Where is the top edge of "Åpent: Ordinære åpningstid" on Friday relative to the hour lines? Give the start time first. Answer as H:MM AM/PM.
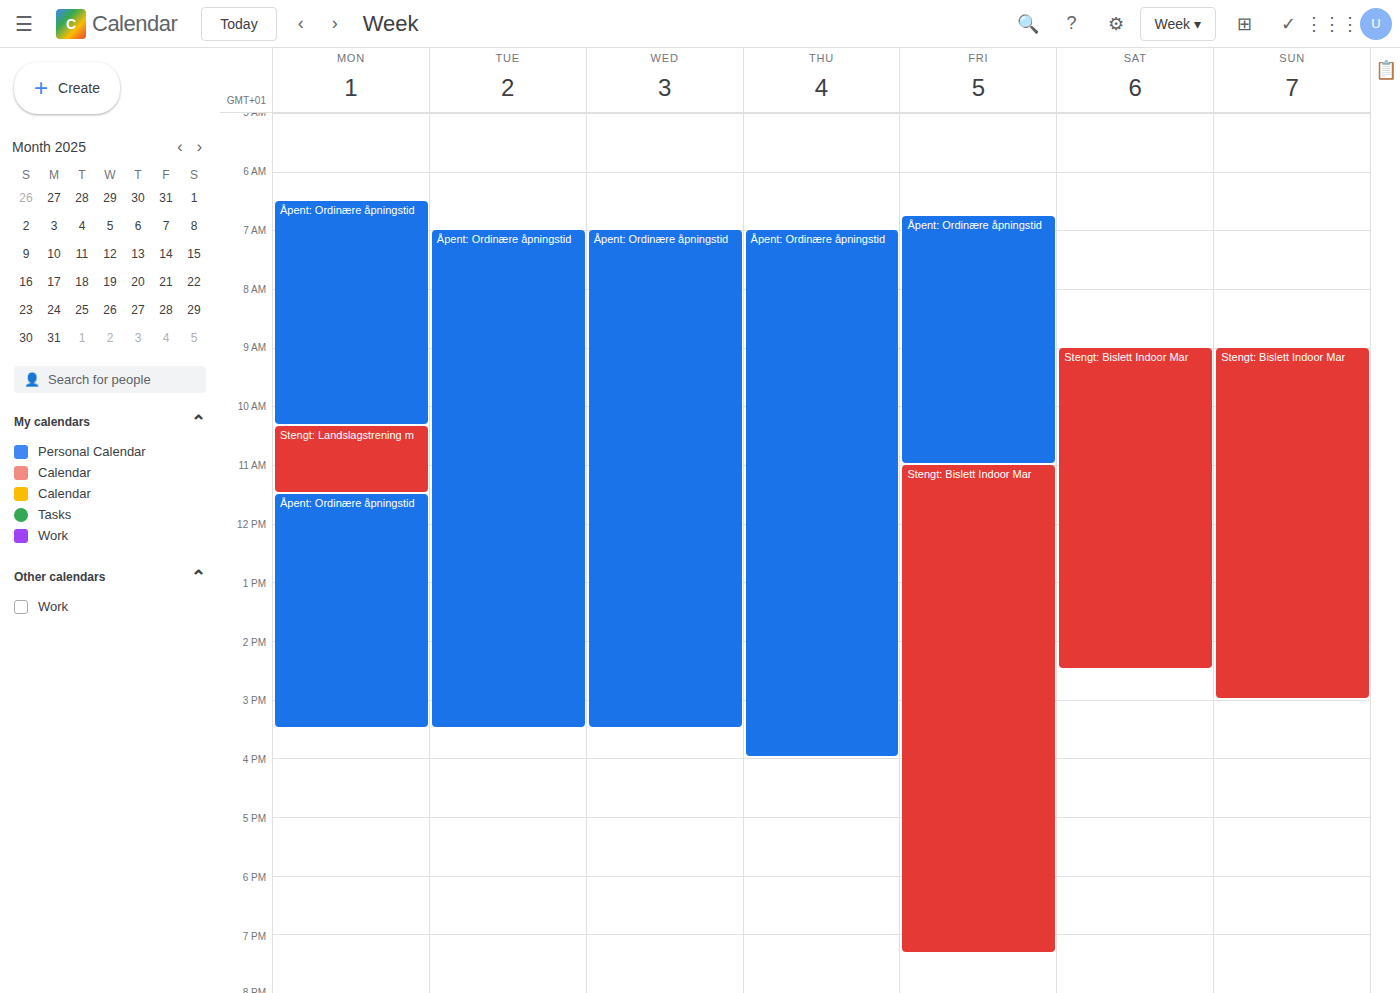
6:45 AM -- neither: three quarters of the way from the 6 AM line to the 7 AM line.